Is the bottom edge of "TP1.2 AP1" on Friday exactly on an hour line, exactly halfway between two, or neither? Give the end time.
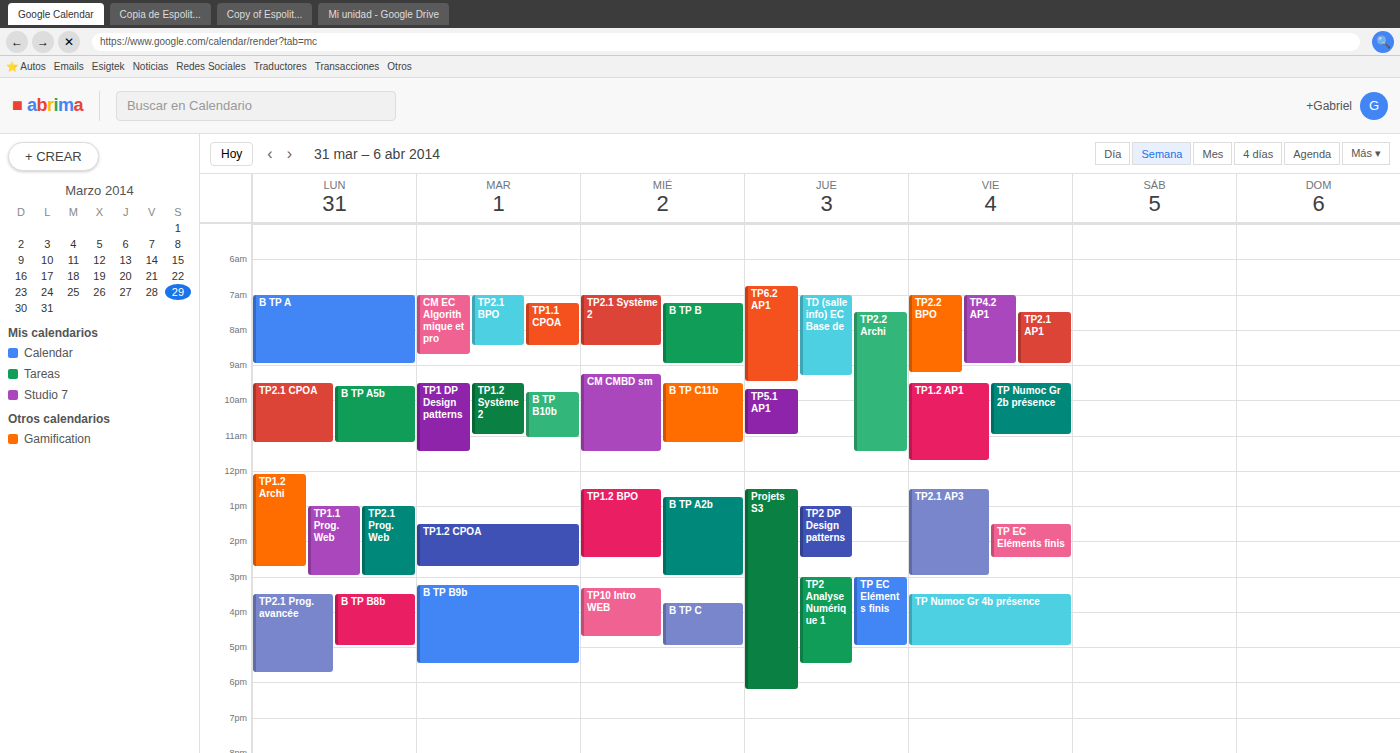
11:45 AM -- neither: three quarters of the way from the 11 AM line to the 12 PM line.